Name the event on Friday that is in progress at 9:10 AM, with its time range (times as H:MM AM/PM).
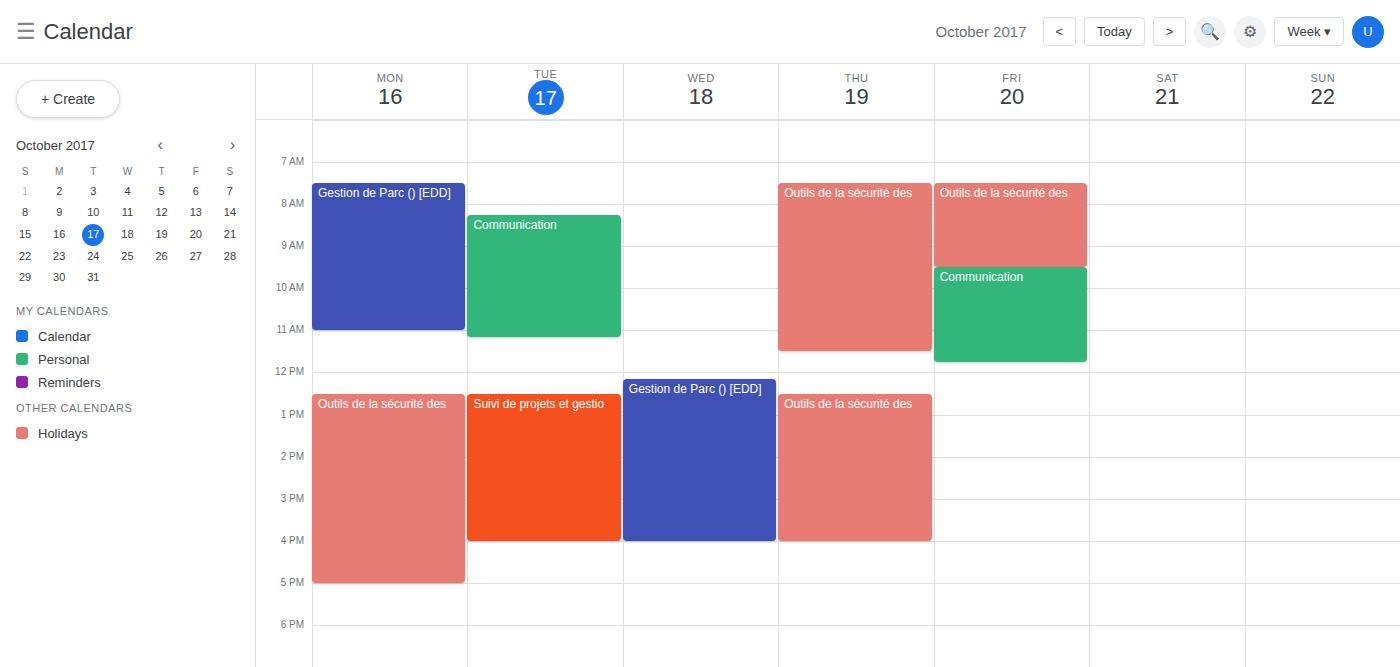
"Outils de la sécurité des", 7:30 AM to 9:30 AM